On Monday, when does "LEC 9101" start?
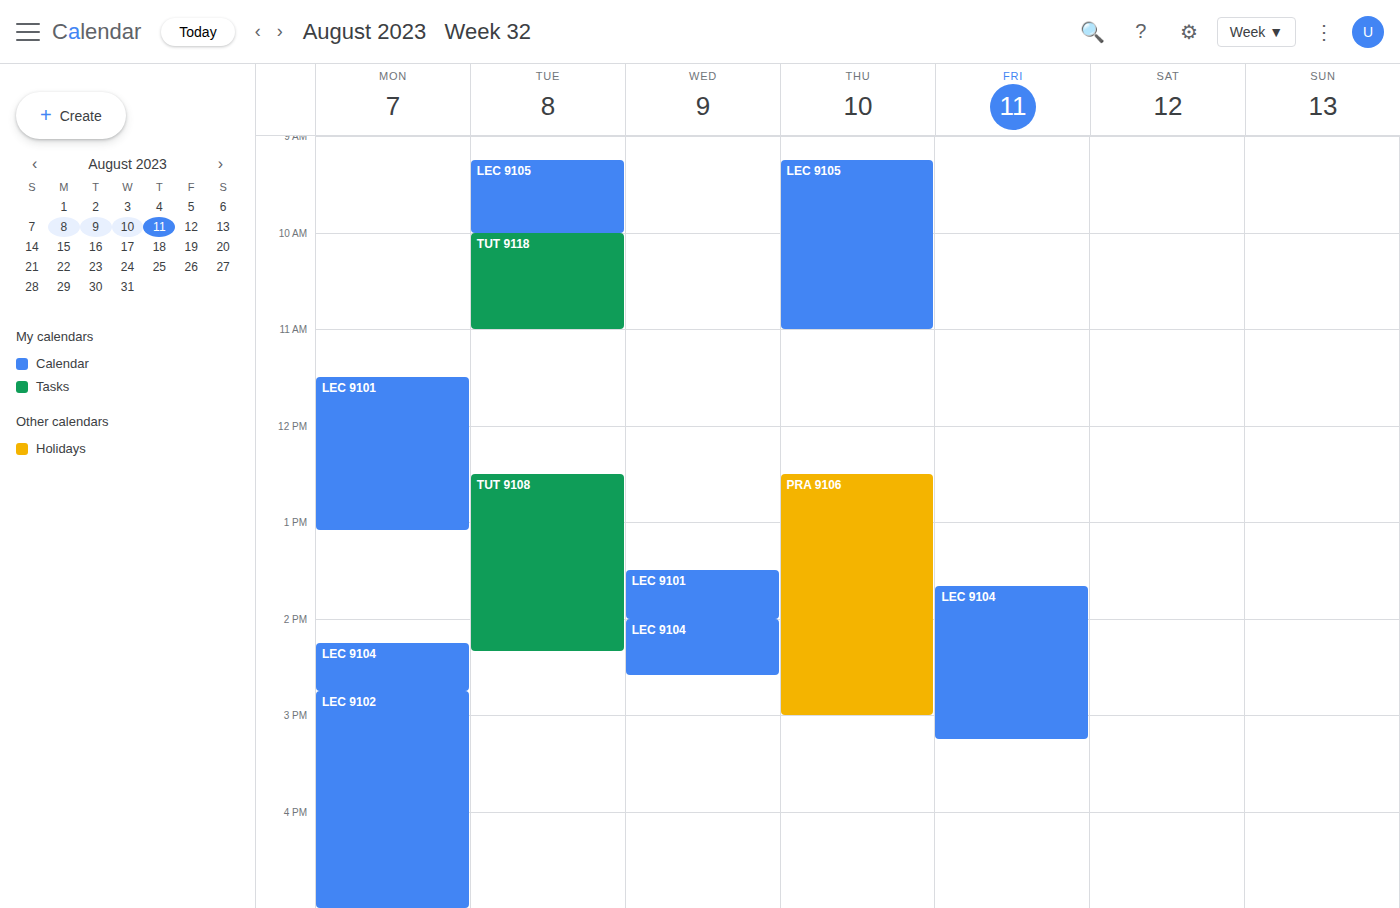
11:30 AM